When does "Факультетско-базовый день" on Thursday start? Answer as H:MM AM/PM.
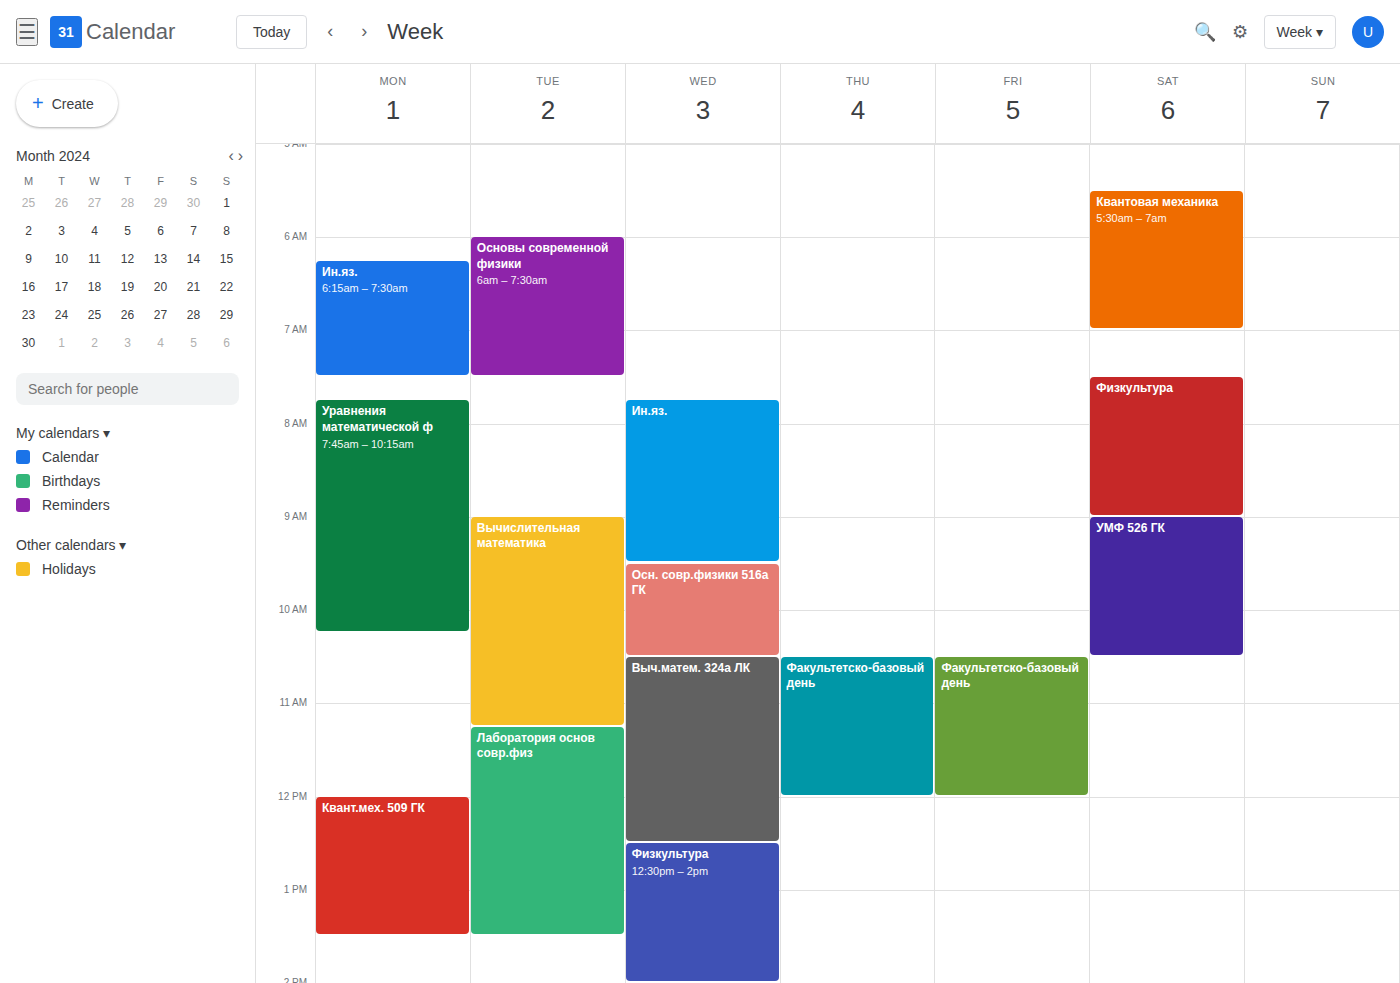
10:30 AM